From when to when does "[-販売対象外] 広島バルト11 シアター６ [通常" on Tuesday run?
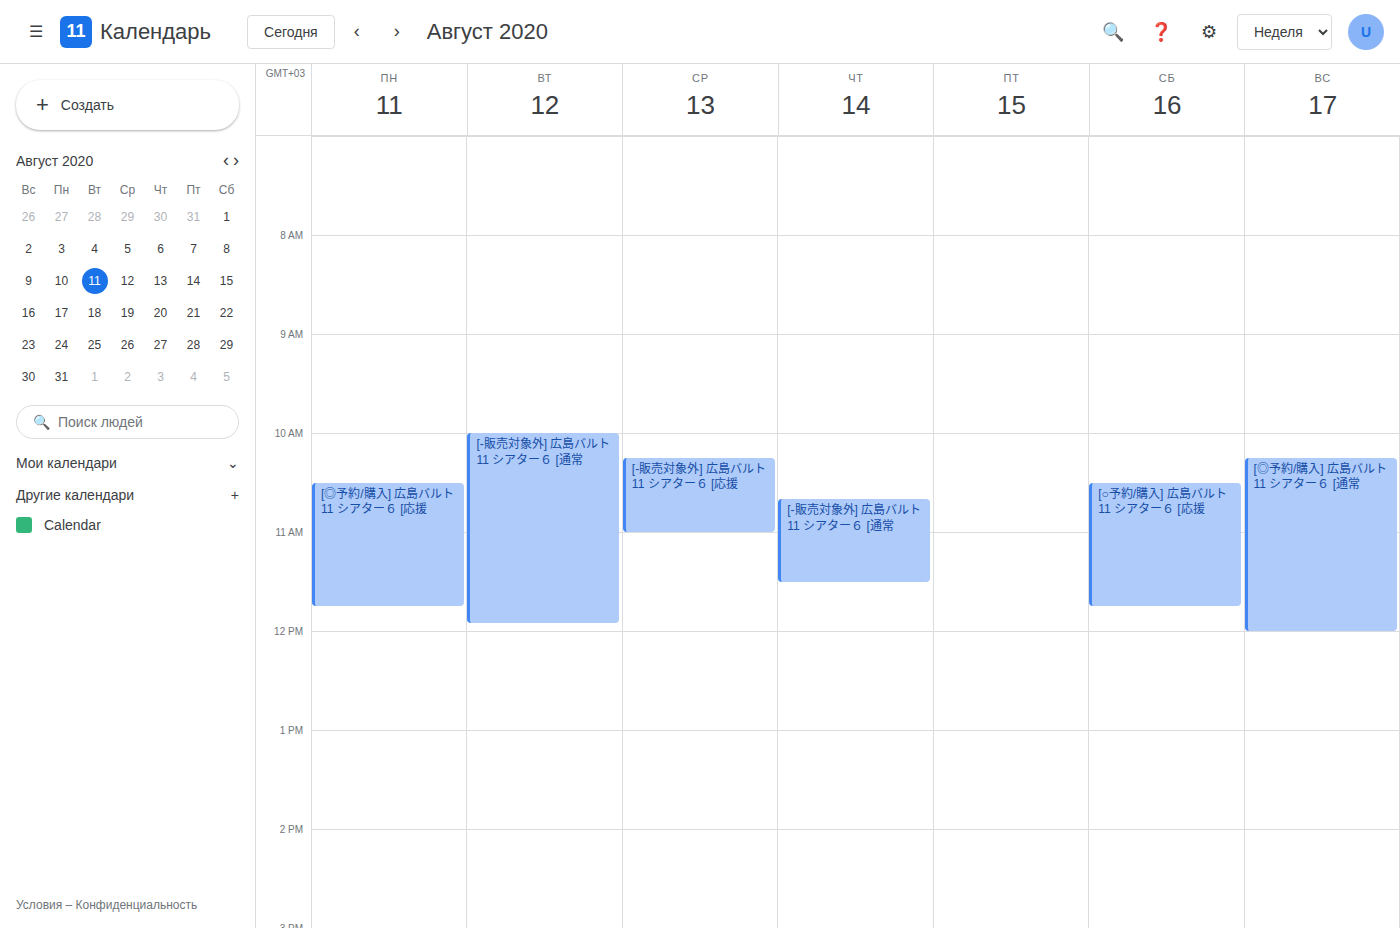
10:00 AM to 11:55 AM